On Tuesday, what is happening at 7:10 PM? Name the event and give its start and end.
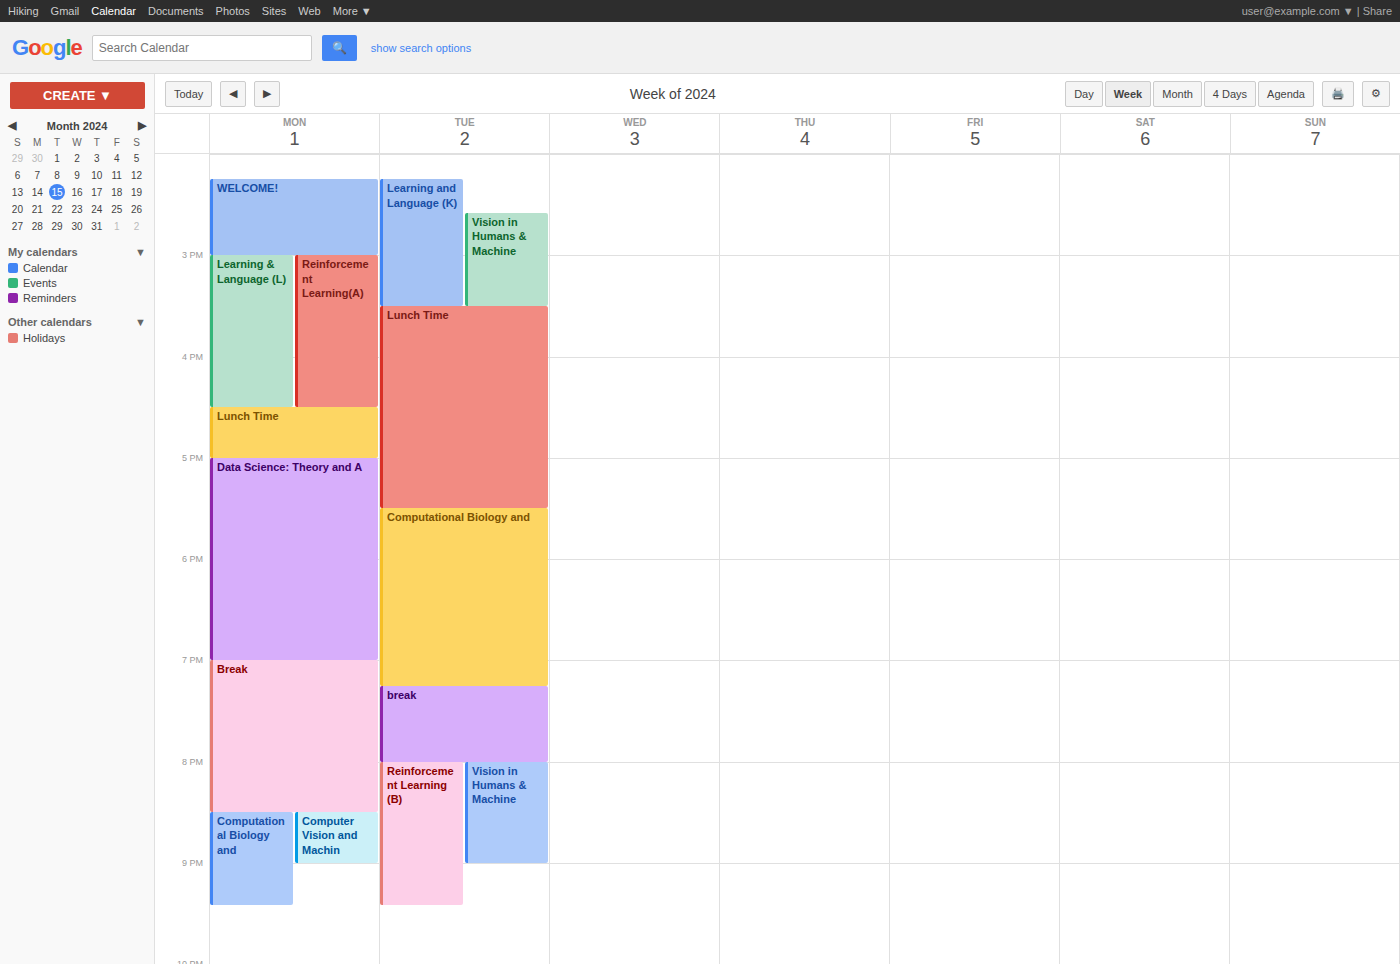
"Computational Biology and", 5:30 PM to 7:15 PM